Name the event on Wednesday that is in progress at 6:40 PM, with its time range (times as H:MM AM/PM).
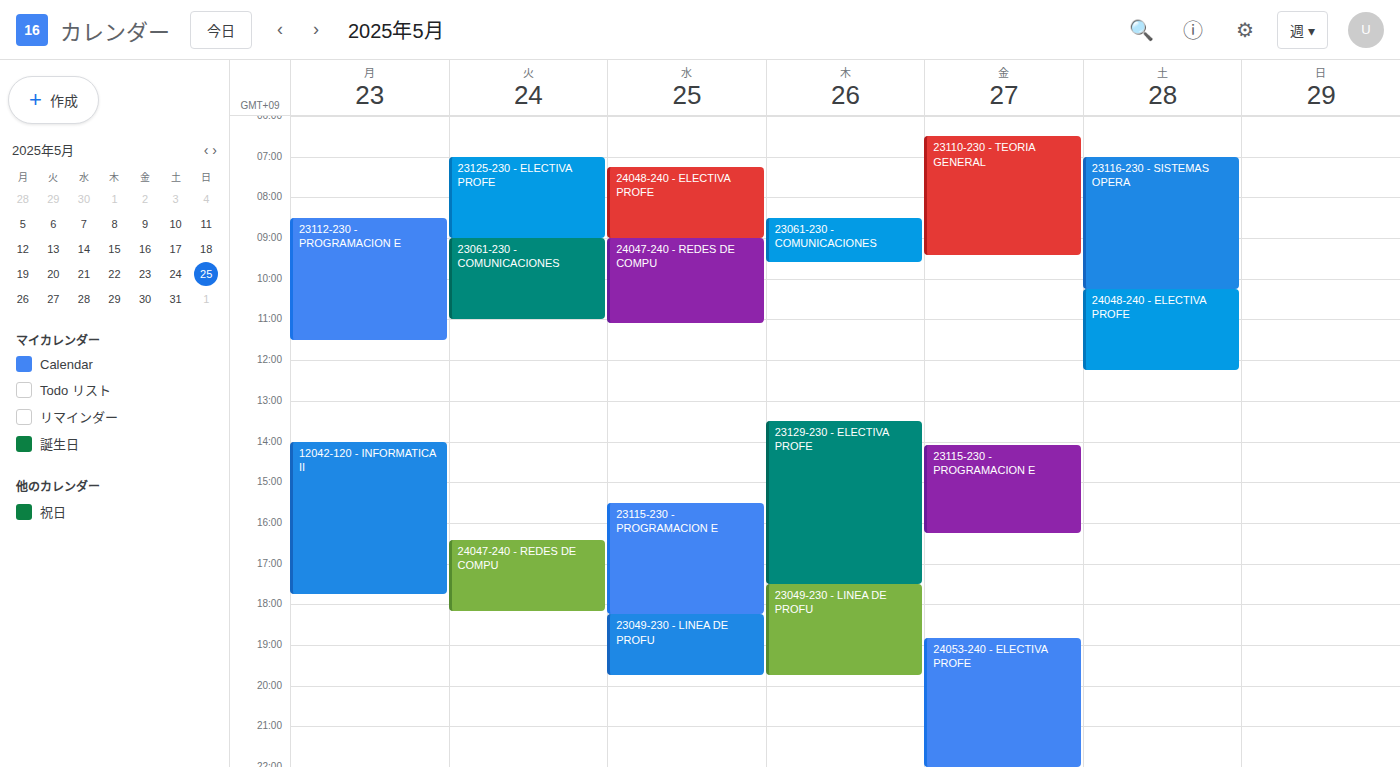
"23049-230 - LINEA DE PROFU", 6:15 PM to 7:45 PM